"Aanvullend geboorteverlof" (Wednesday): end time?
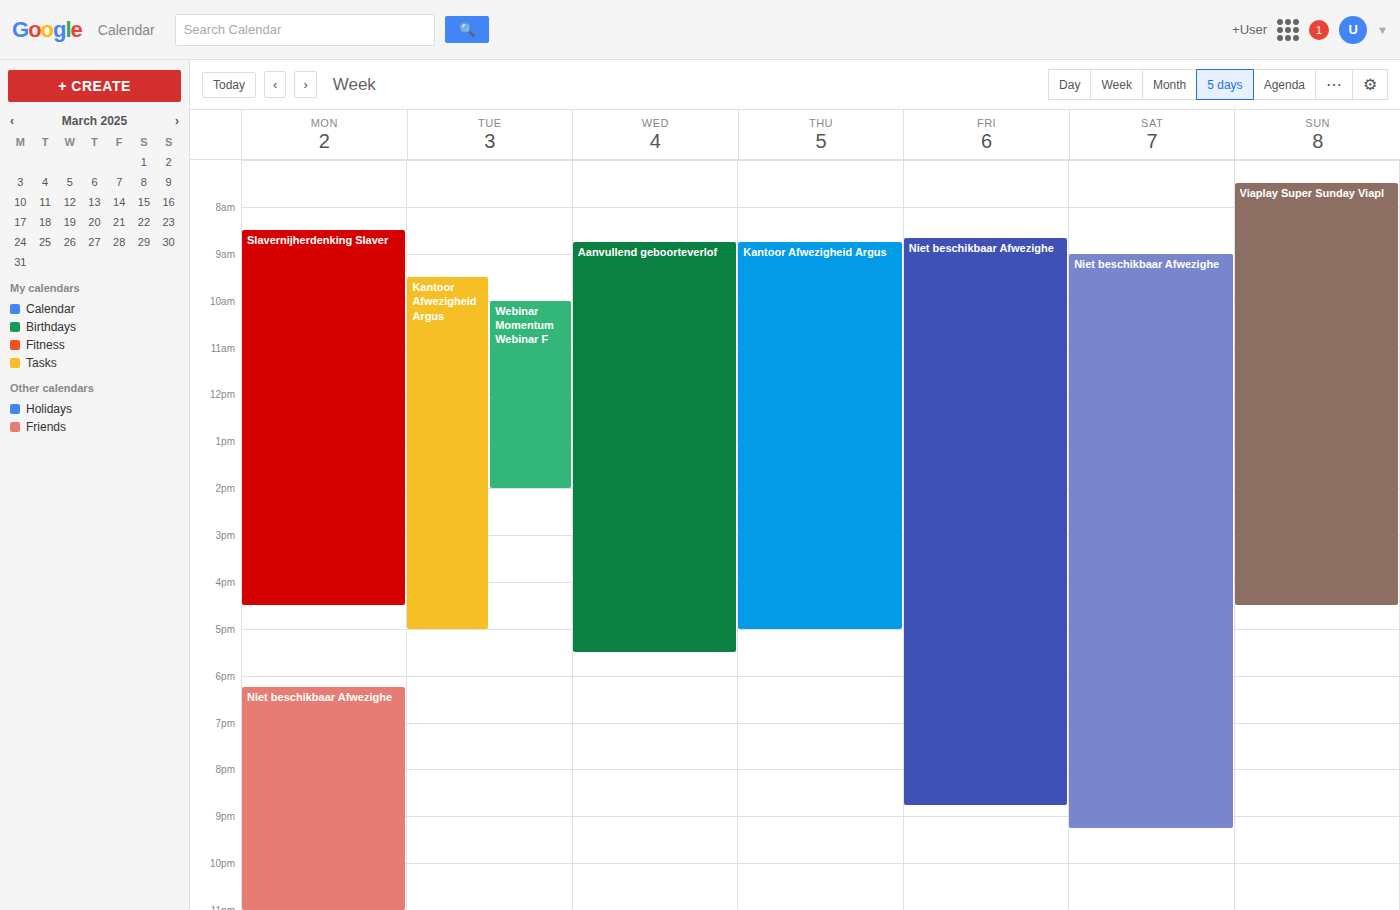
5:30 PM